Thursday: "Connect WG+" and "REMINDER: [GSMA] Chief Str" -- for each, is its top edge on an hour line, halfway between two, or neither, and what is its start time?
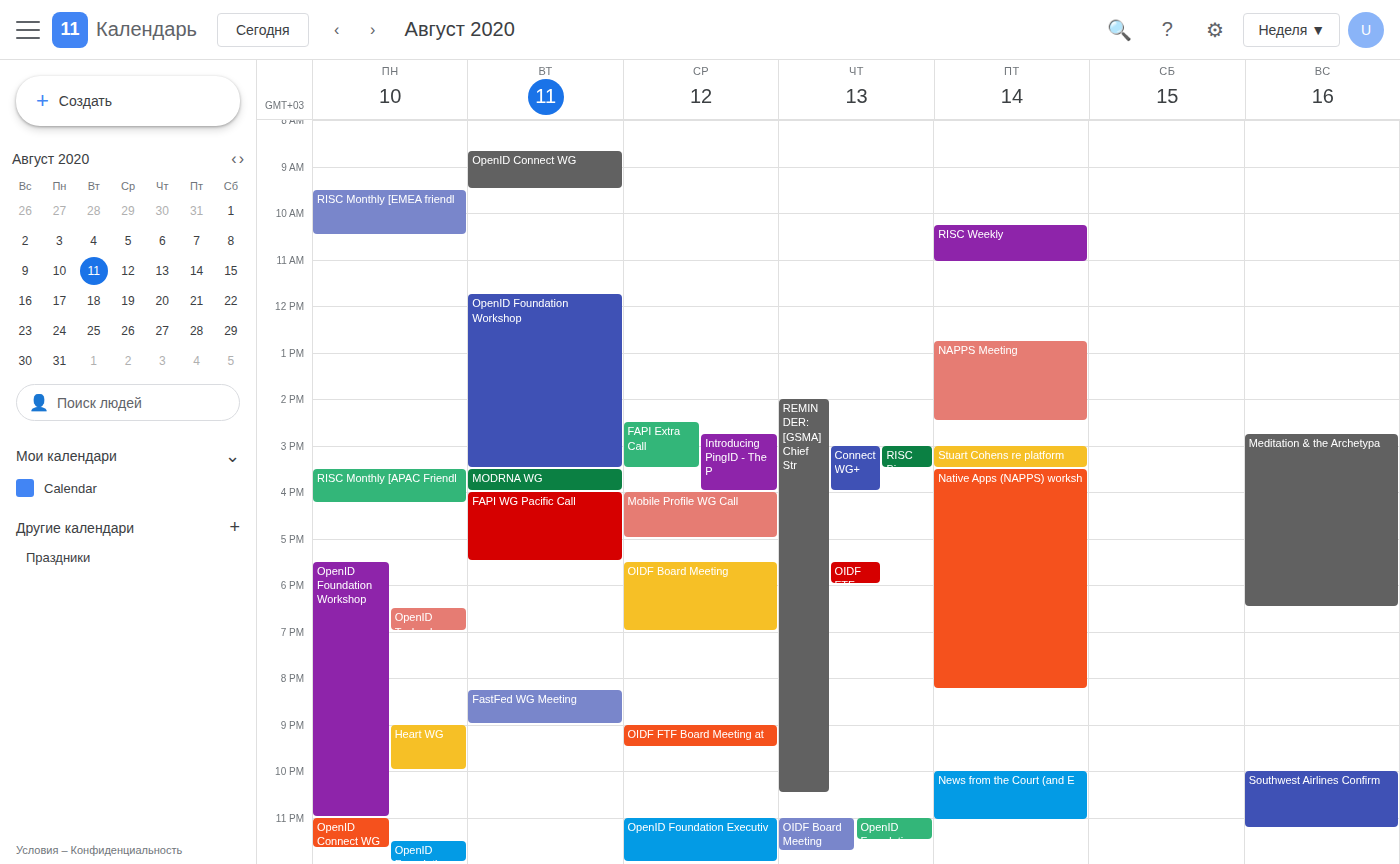
"Connect WG+": 3:00 PM, exactly on the 3 PM line. "REMINDER: [GSMA] Chief Str": 2:00 PM, exactly on the 2 PM line.